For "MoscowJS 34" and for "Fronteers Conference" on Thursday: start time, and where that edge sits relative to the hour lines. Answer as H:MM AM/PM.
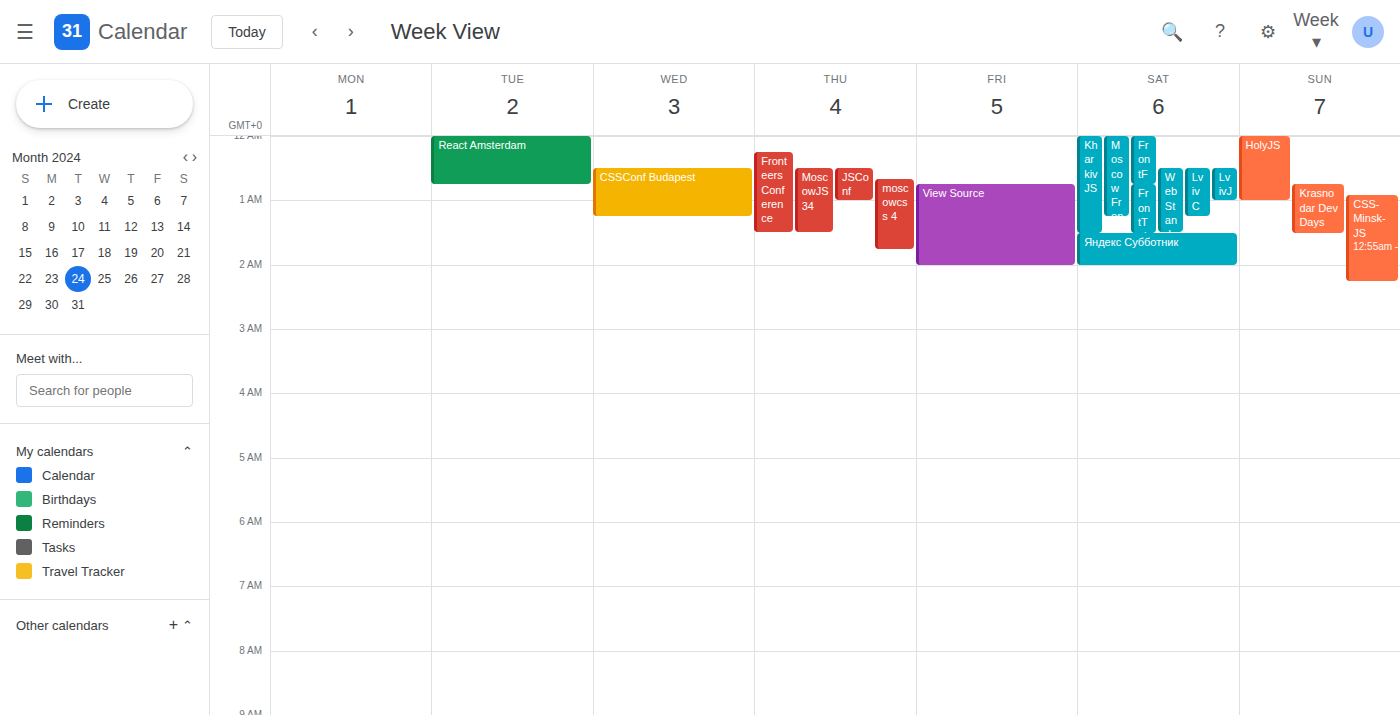
"MoscowJS 34": 12:30 AM, halfway between the 12 AM and 1 AM lines. "Fronteers Conference": 12:15 AM, neither: a quarter of the way from the 12 AM line to the 1 AM line.